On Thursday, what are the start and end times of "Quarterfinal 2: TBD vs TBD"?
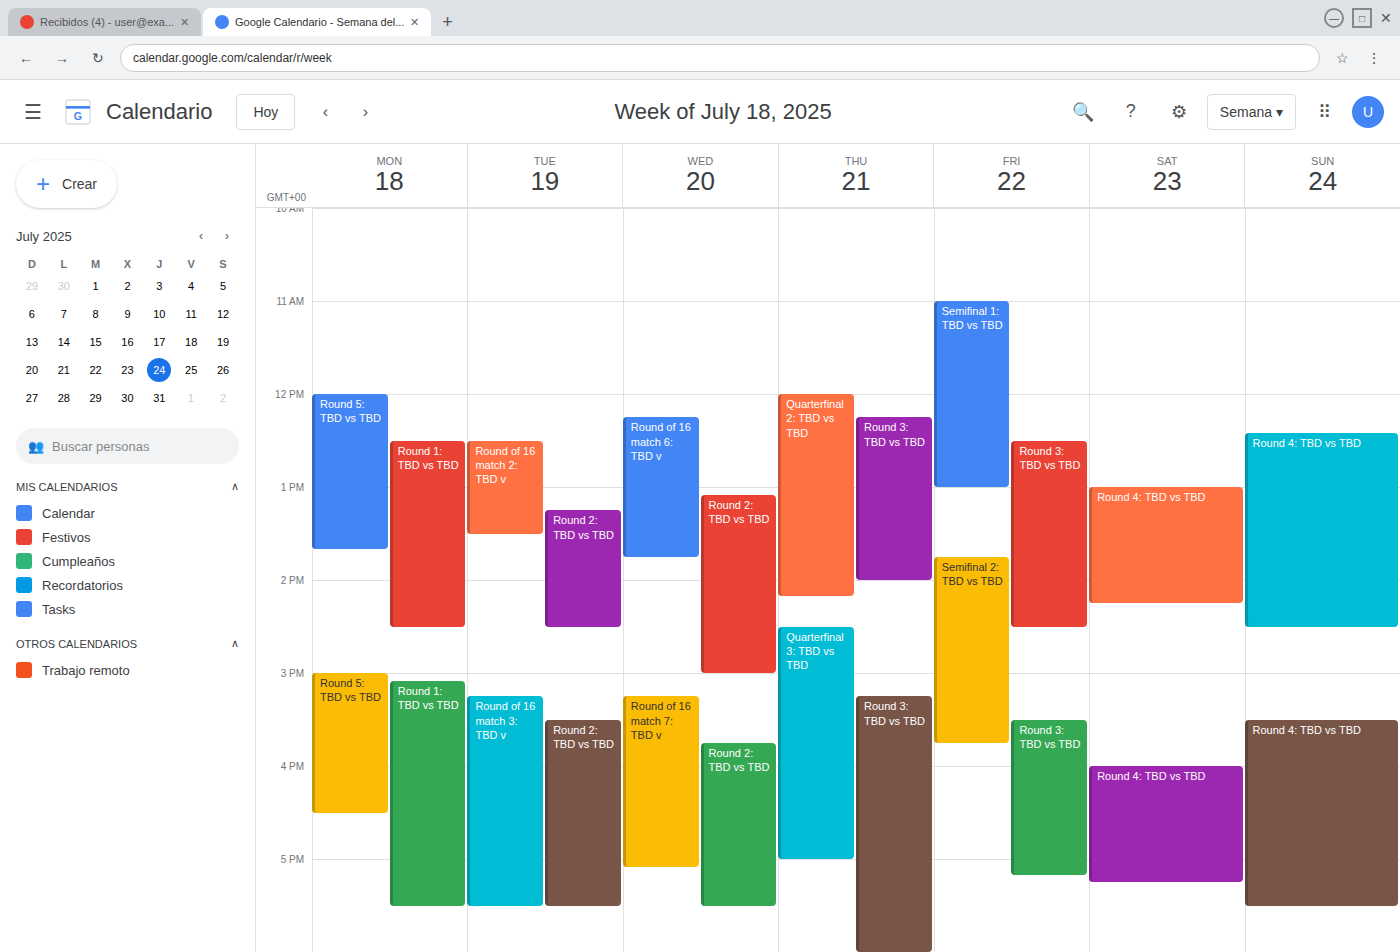
12:00 PM to 2:10 PM